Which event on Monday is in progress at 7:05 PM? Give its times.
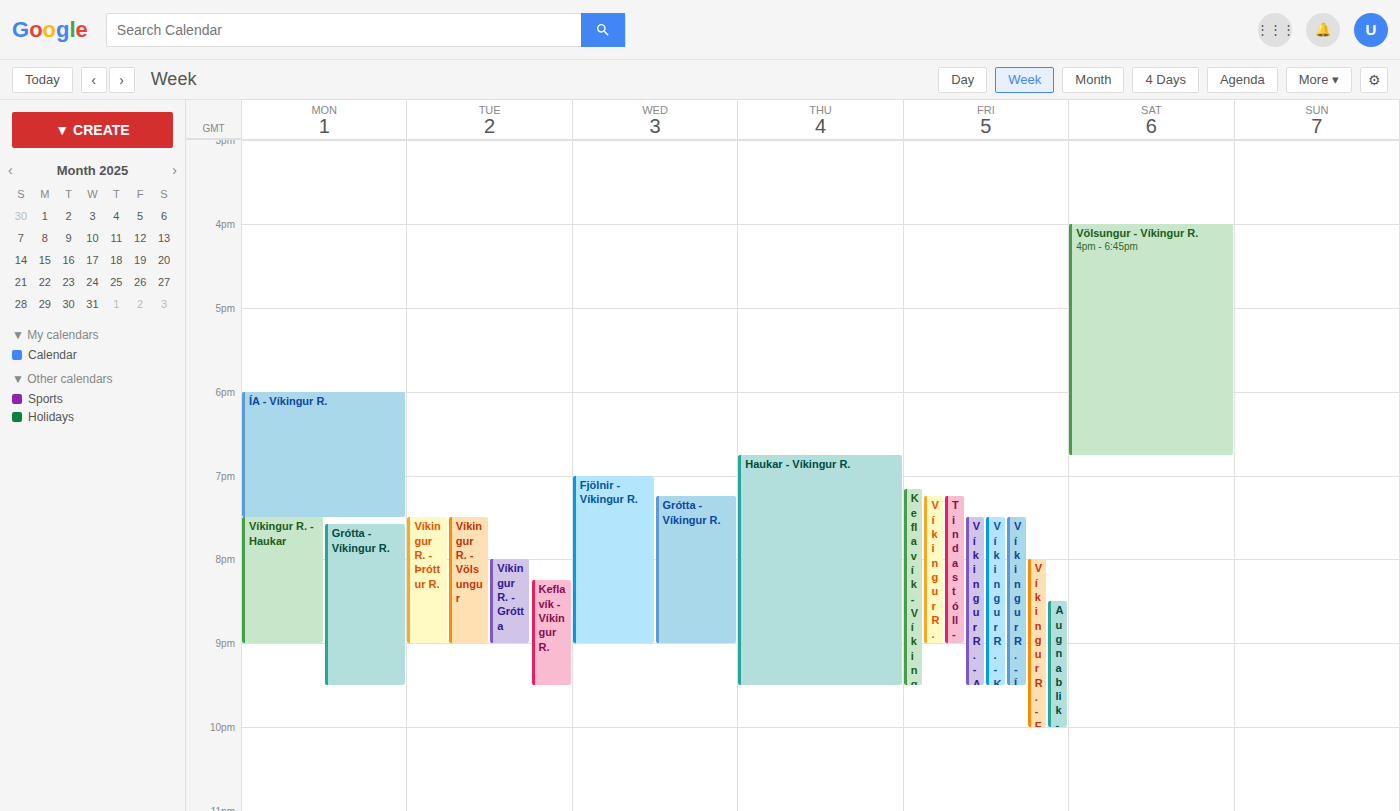
"ÍA - Víkingur R.", 6:00 PM to 7:30 PM